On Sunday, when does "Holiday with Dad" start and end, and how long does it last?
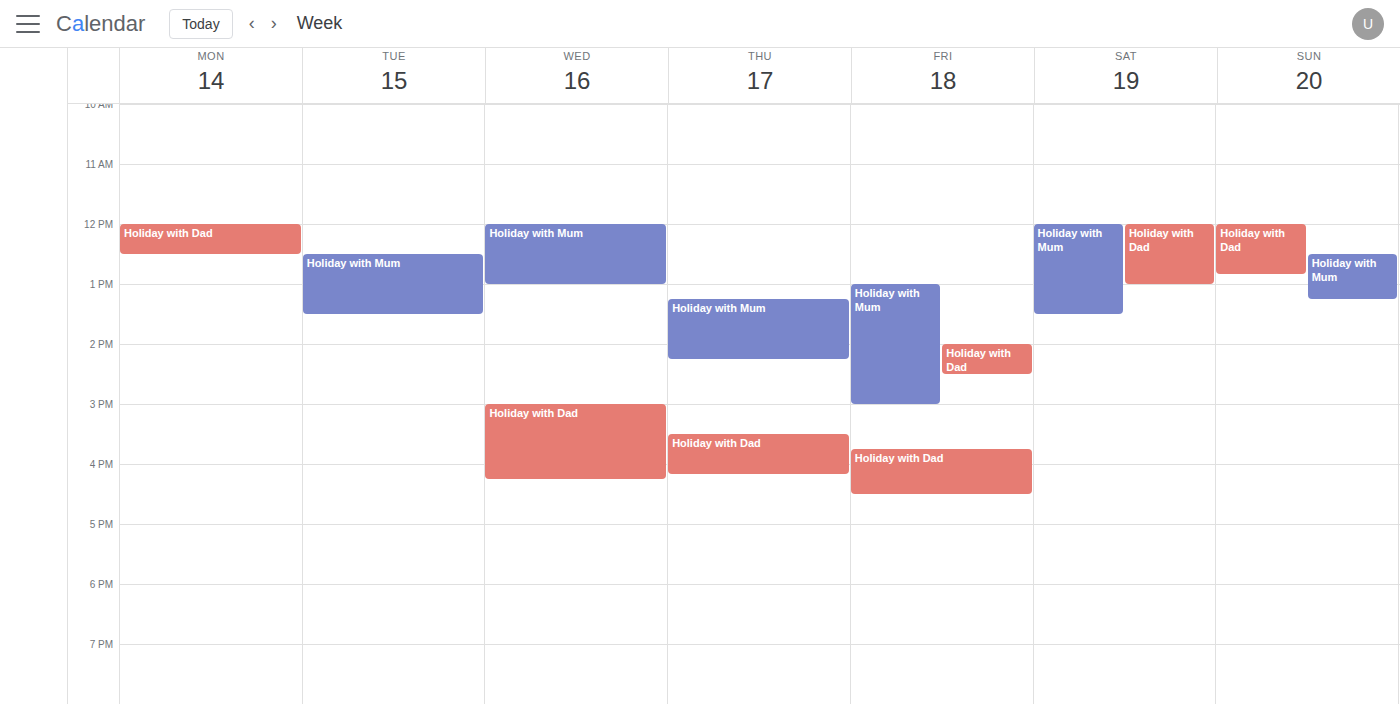
12:00 PM to 12:50 PM, 50 minutes